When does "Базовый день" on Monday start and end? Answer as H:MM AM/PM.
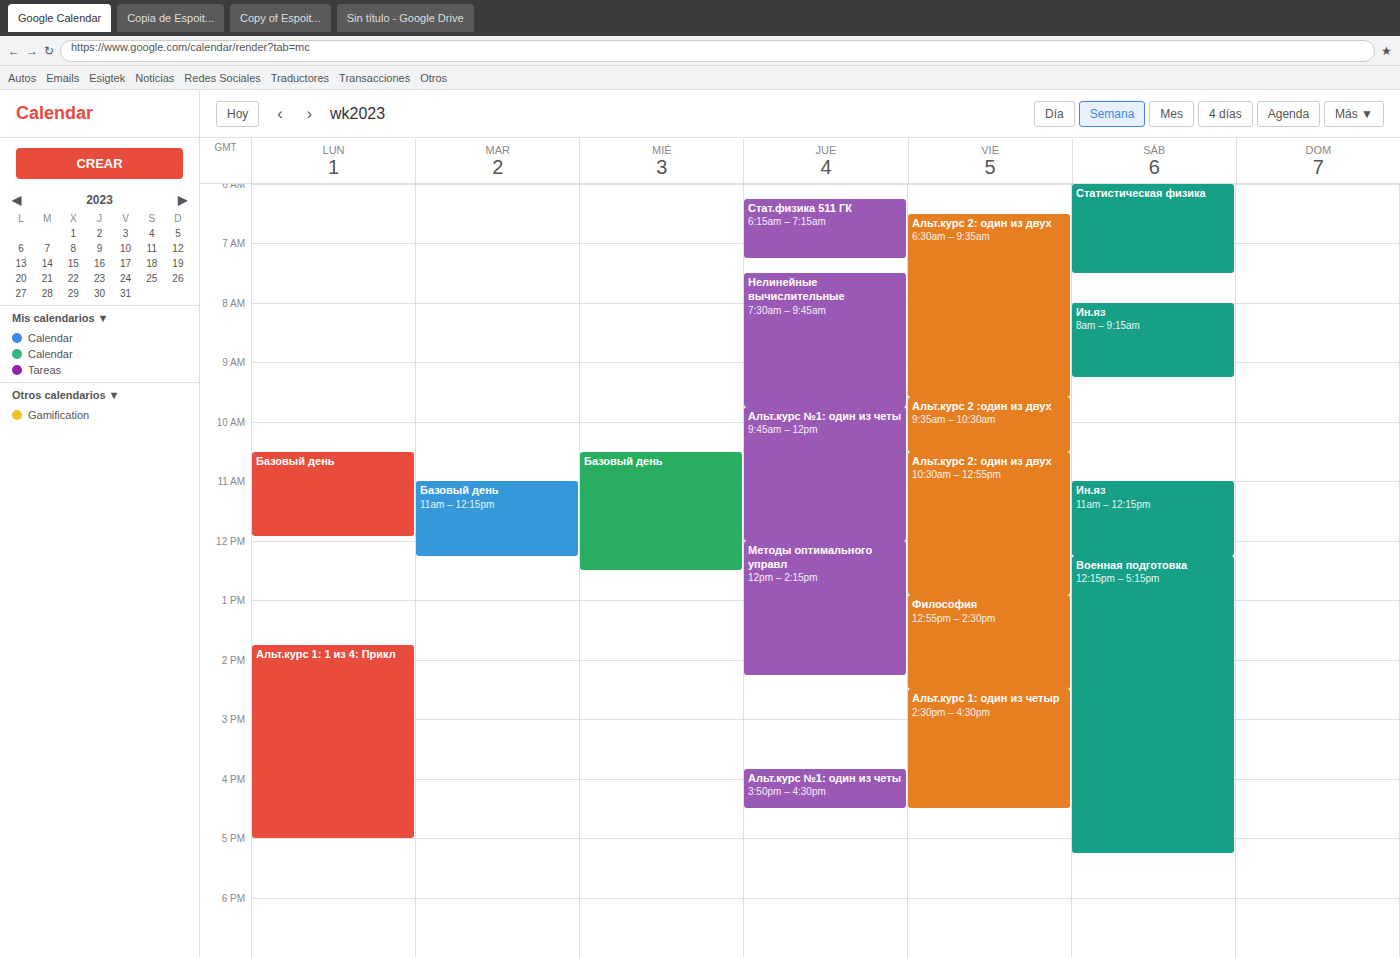
10:30 AM to 11:55 AM